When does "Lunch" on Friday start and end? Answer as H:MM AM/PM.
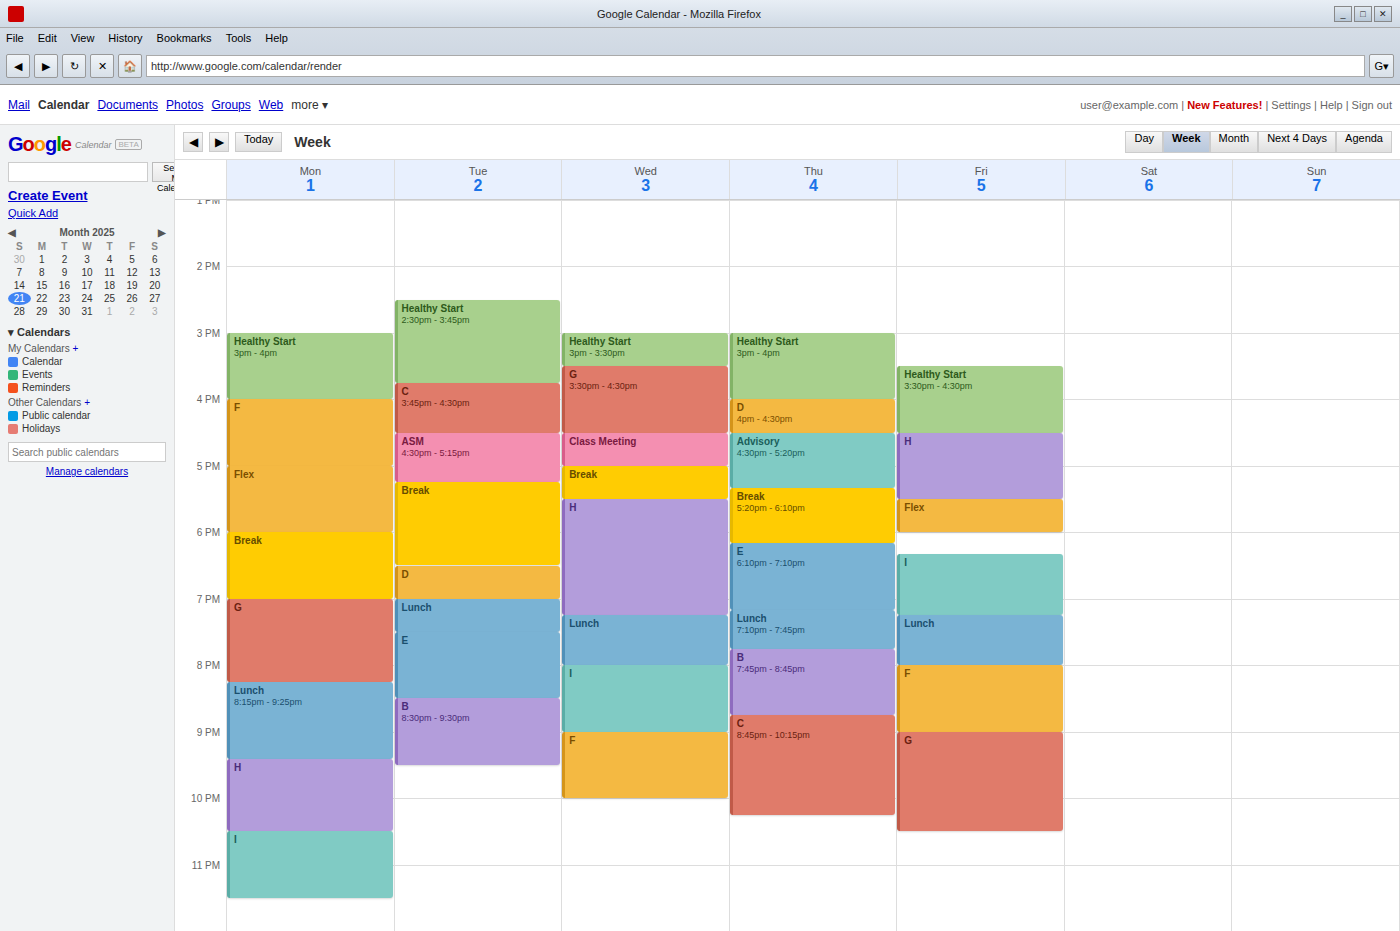
7:15 PM to 8:00 PM